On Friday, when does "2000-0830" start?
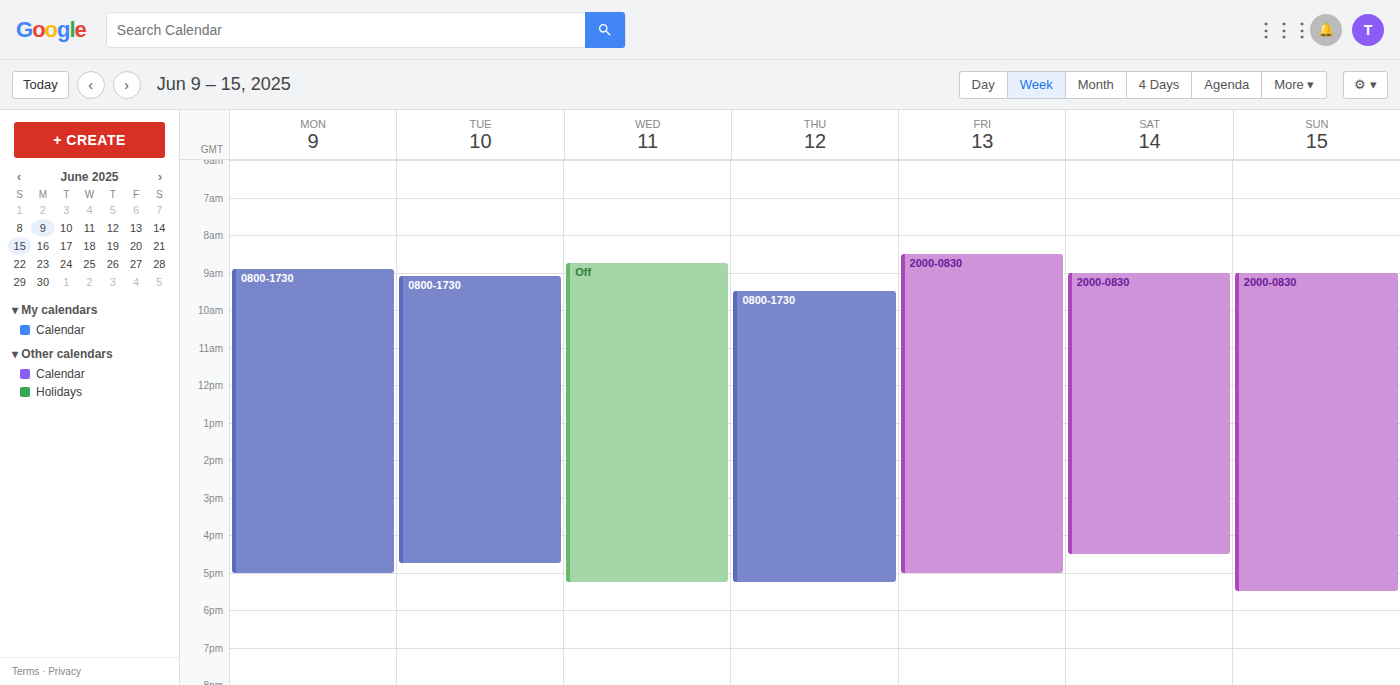
8:30 AM